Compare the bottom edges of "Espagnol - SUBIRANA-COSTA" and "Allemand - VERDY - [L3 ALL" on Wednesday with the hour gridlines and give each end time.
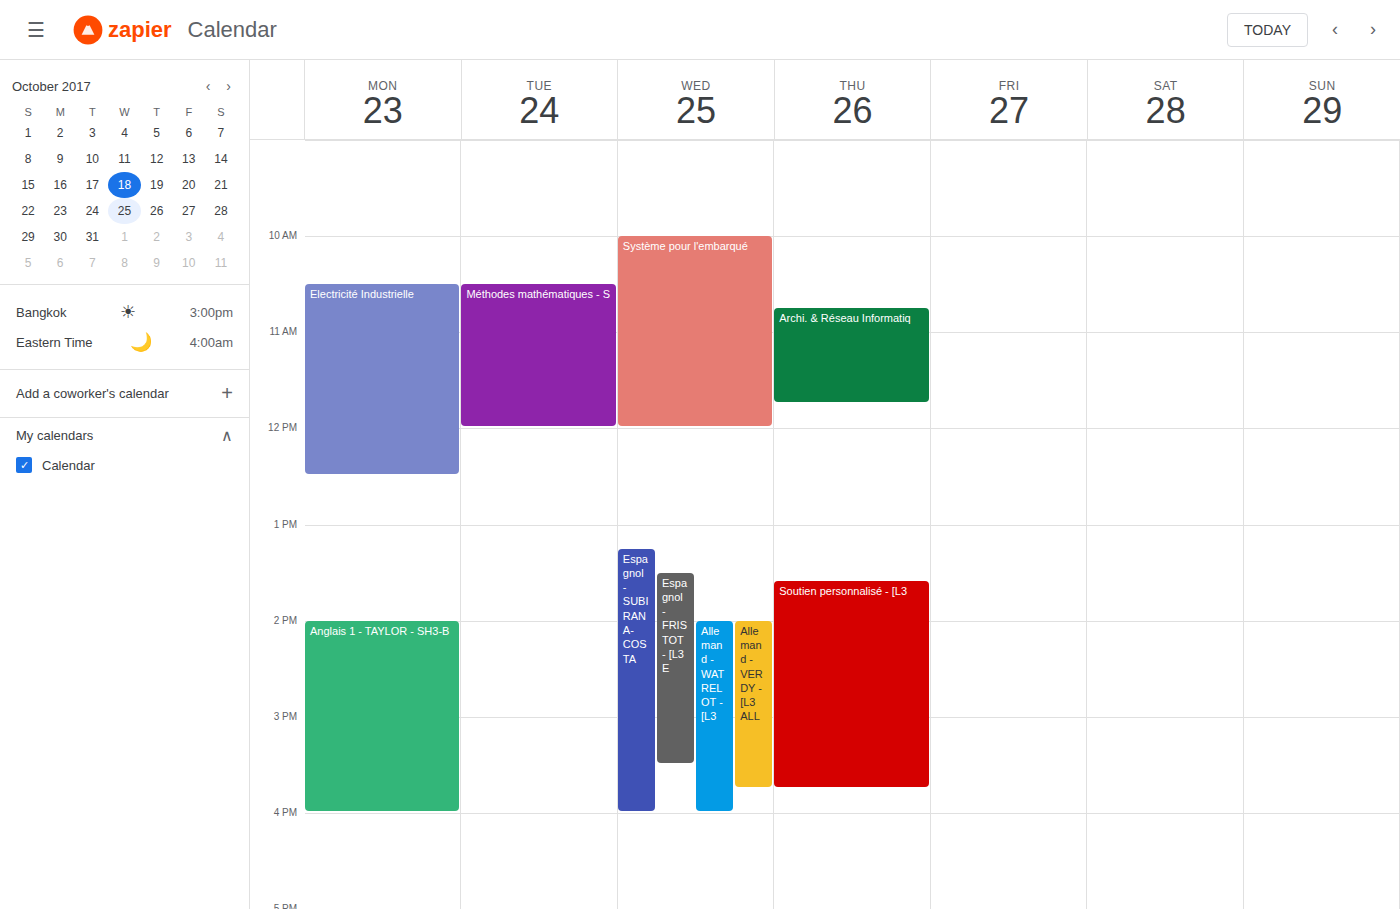
"Espagnol - SUBIRANA-COSTA": 4:00 PM, exactly on the 4 PM line. "Allemand - VERDY - [L3 ALL": 3:45 PM, neither: three quarters of the way from the 3 PM line to the 4 PM line.